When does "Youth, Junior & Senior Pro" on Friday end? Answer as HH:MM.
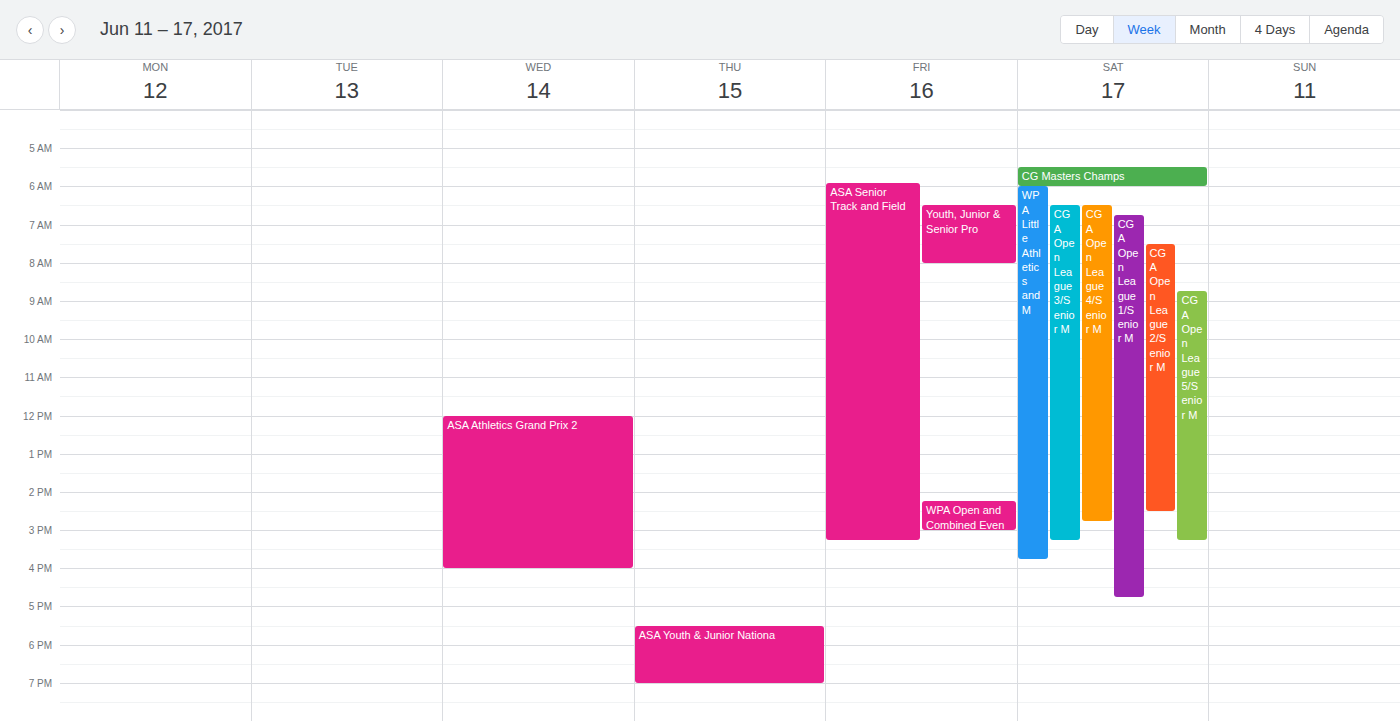
08:00